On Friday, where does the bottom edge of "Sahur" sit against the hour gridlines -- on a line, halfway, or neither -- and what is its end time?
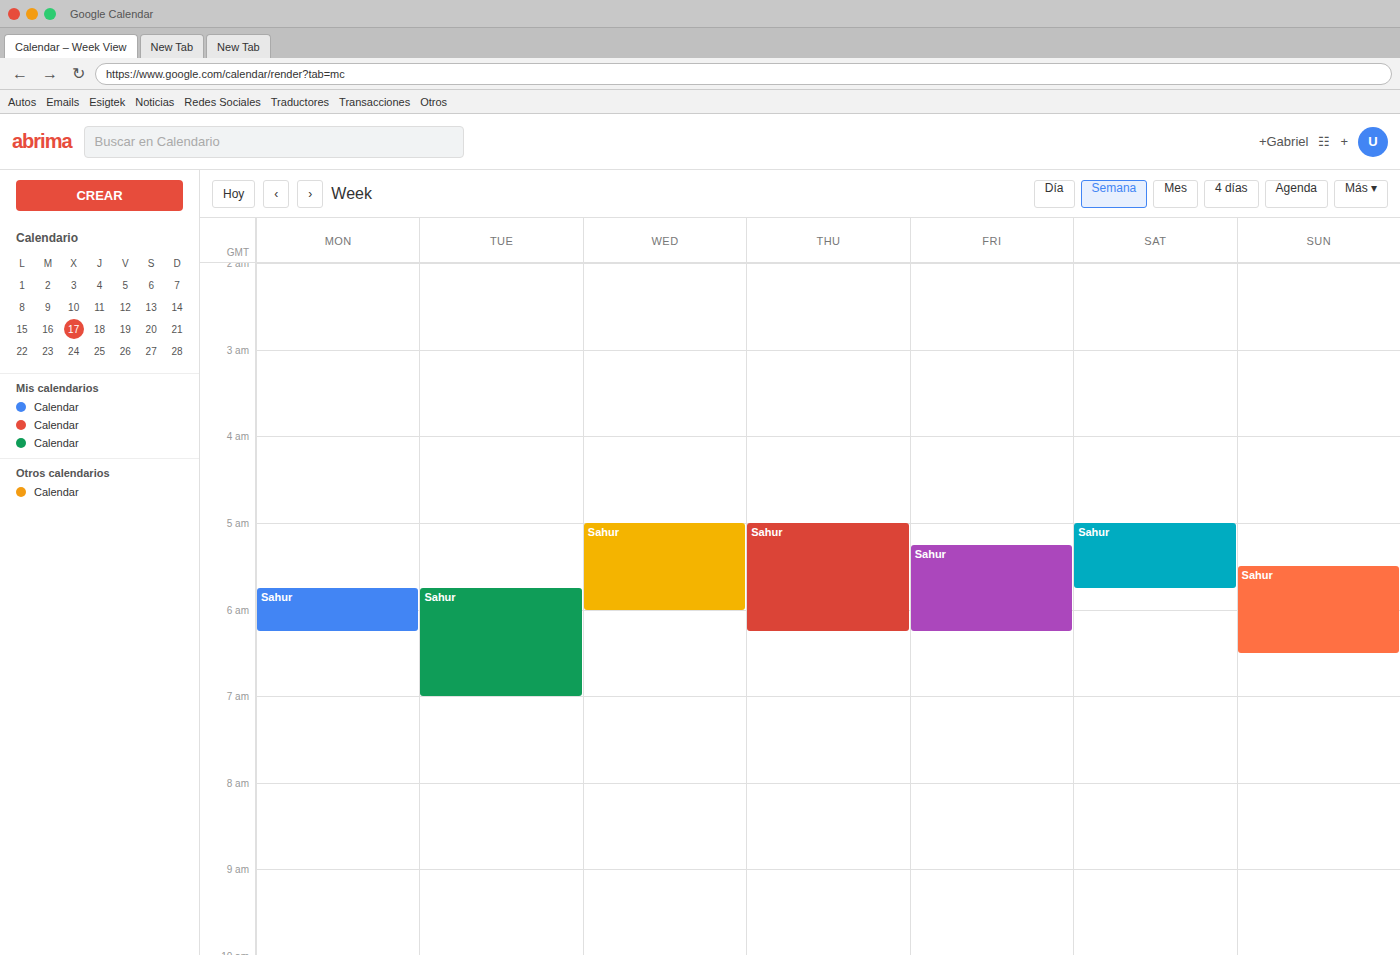
6:15 AM -- neither: a quarter of the way from the 6 AM line to the 7 AM line.